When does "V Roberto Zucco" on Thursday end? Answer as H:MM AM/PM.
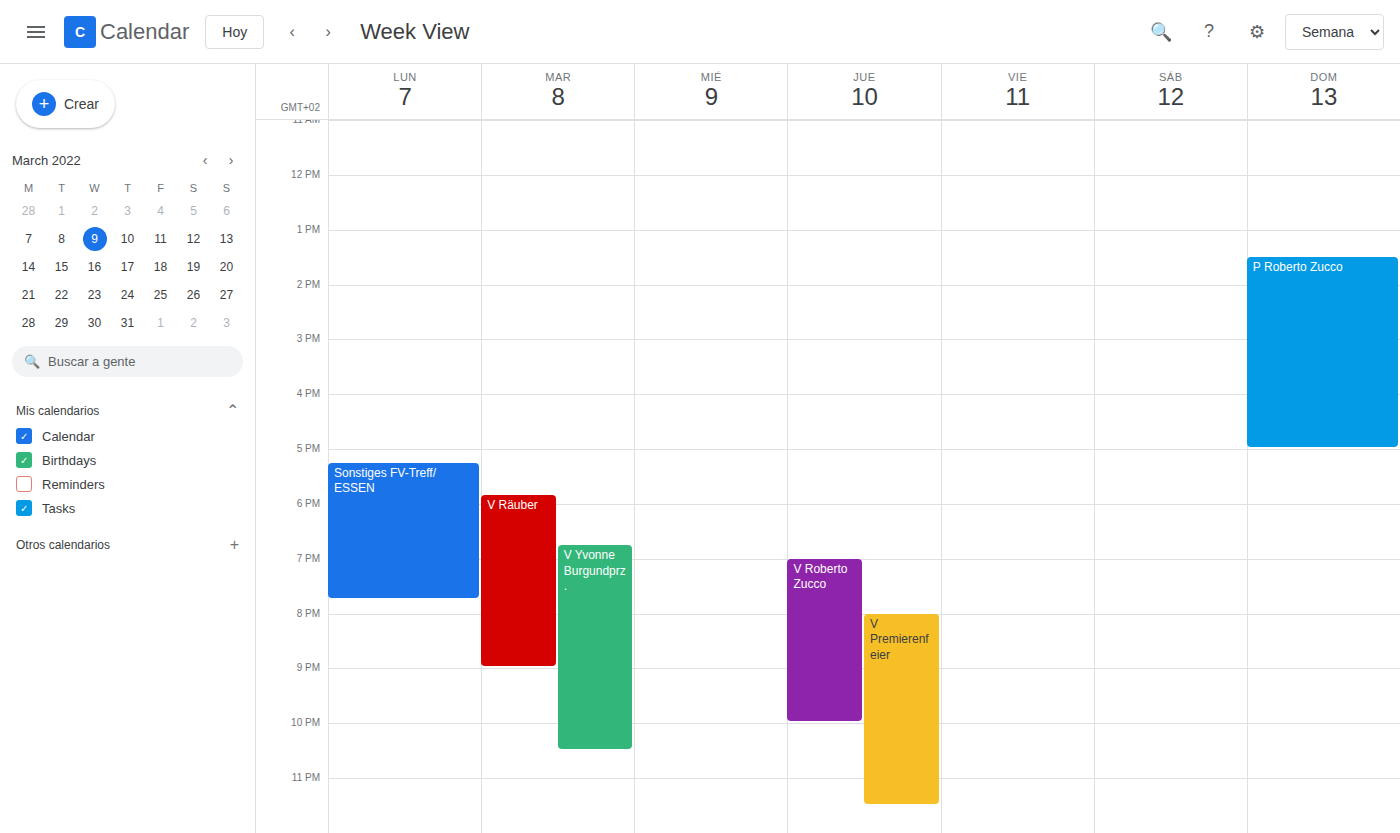
10:00 PM